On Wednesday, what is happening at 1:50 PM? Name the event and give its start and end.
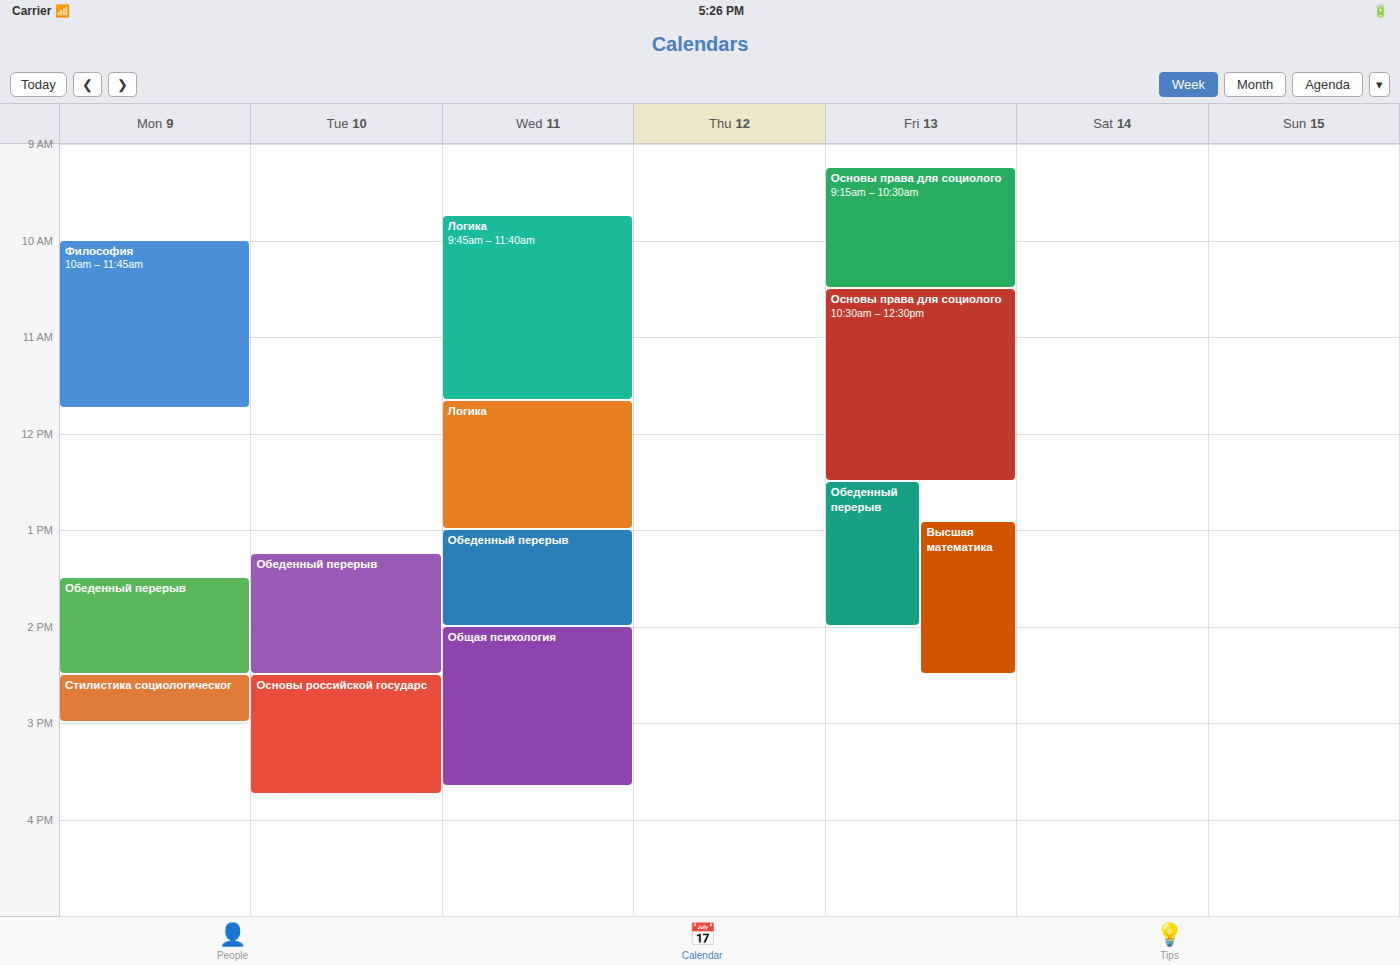
"Обеденный перерыв", 1:00 PM to 2:00 PM